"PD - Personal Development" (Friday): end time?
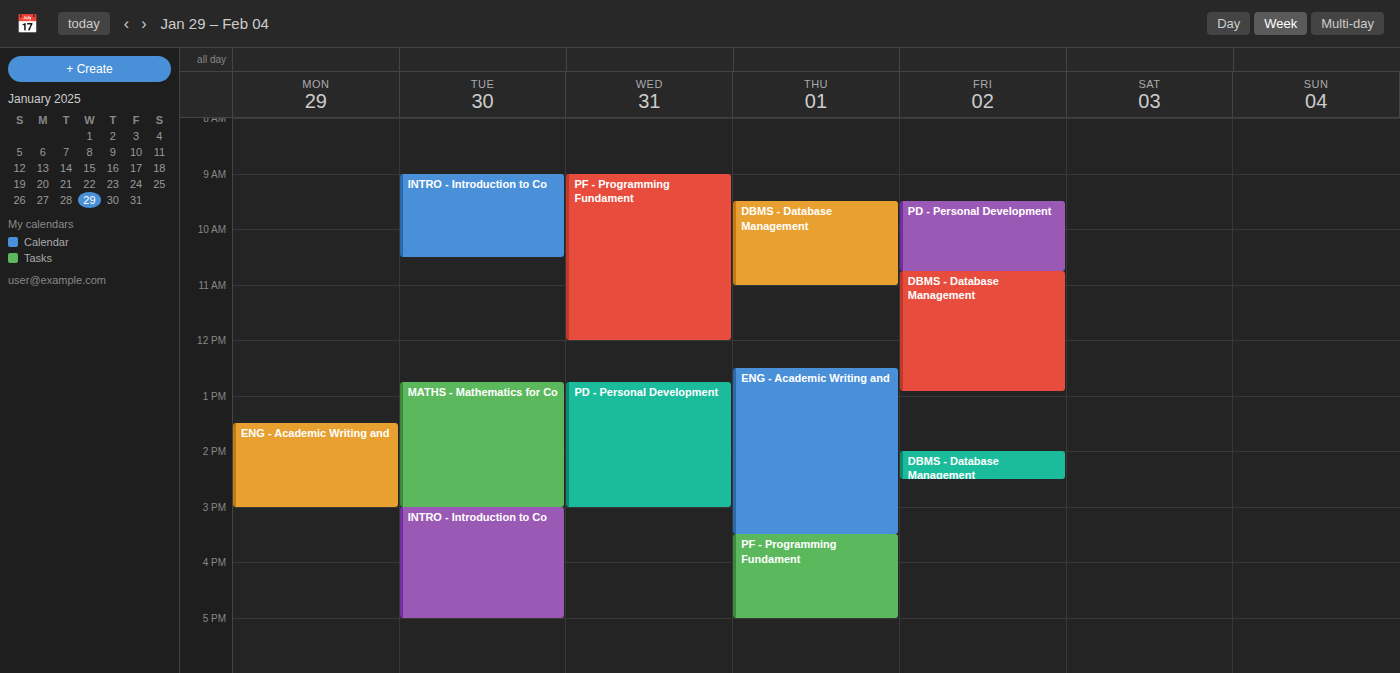
10:45 AM